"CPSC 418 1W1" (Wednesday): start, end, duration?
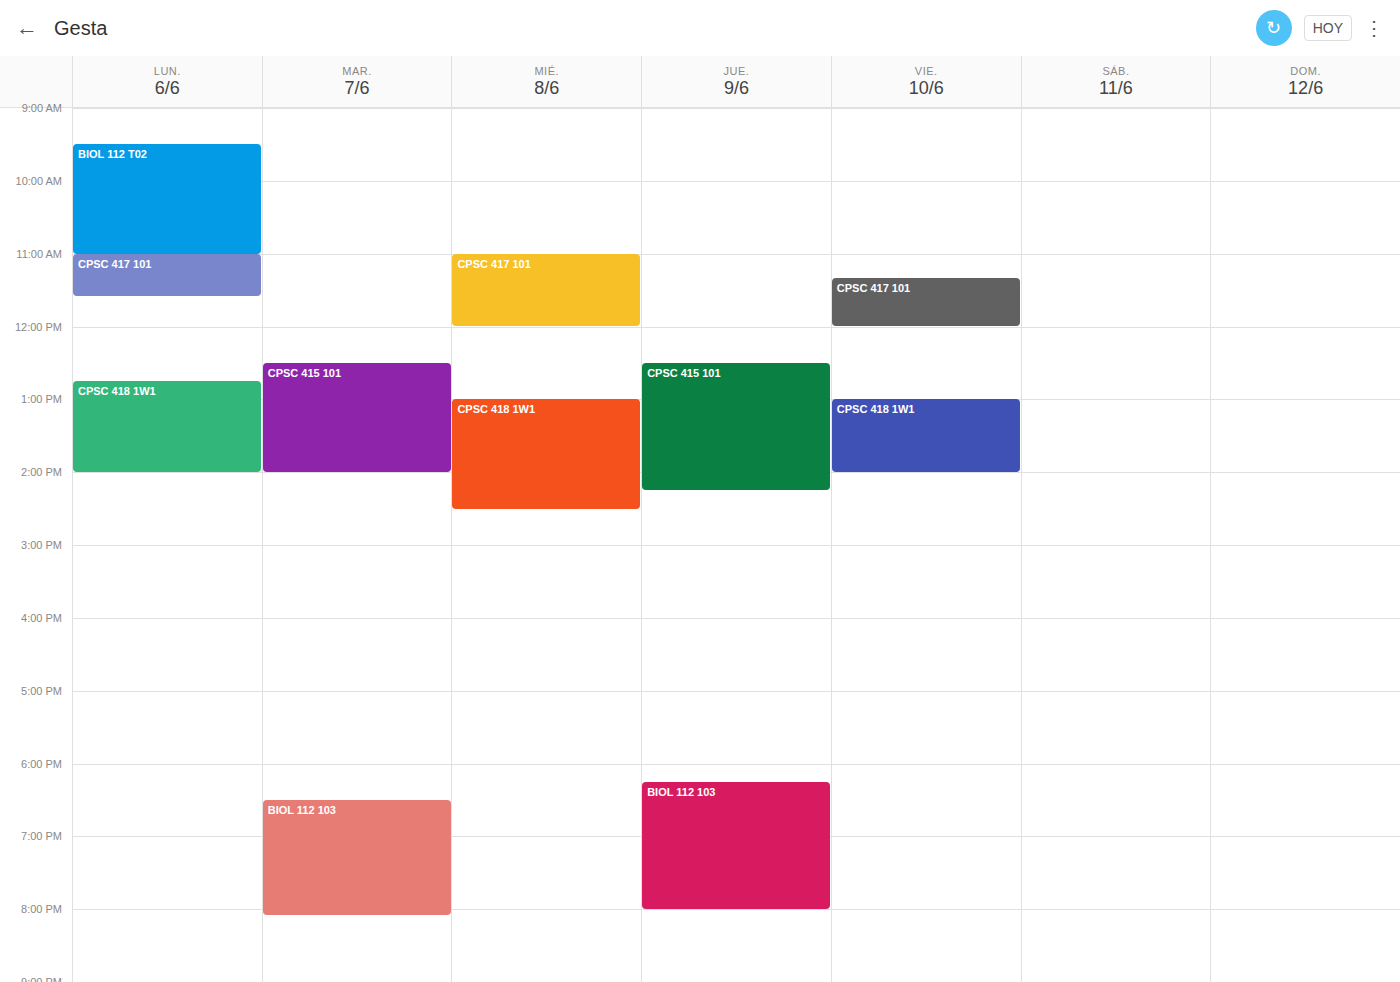
1:00 PM to 2:30 PM, 1 hour 30 minutes